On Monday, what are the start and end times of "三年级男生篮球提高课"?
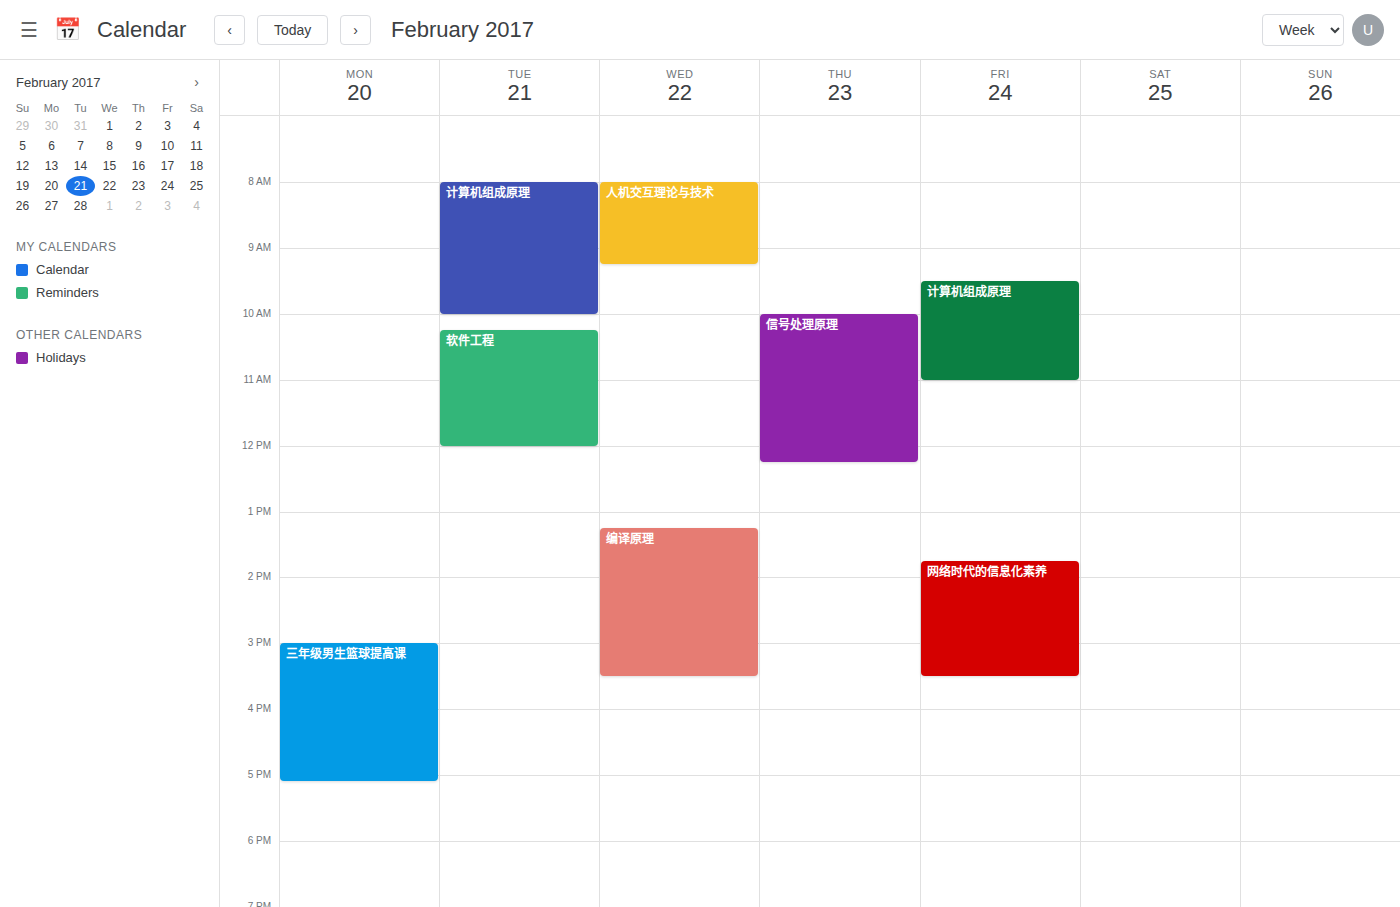
3:00 PM to 5:05 PM